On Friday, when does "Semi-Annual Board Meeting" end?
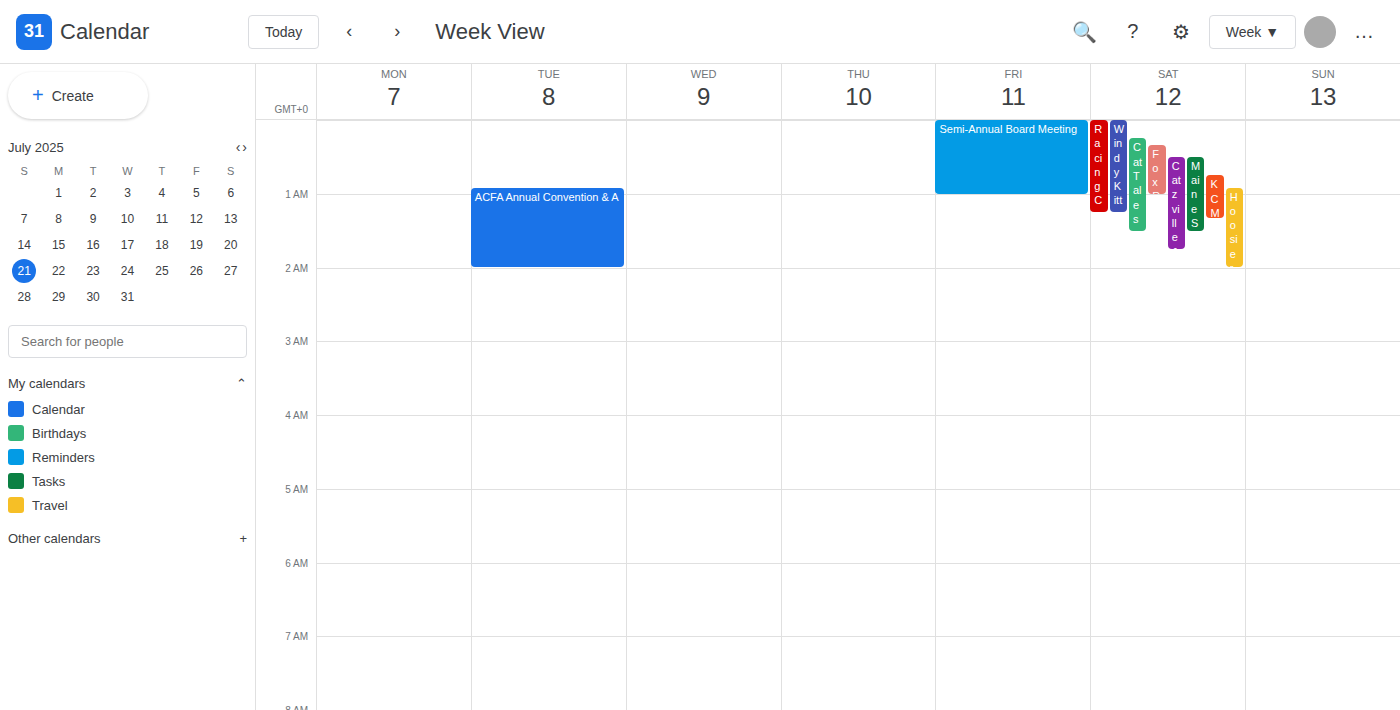
01:00